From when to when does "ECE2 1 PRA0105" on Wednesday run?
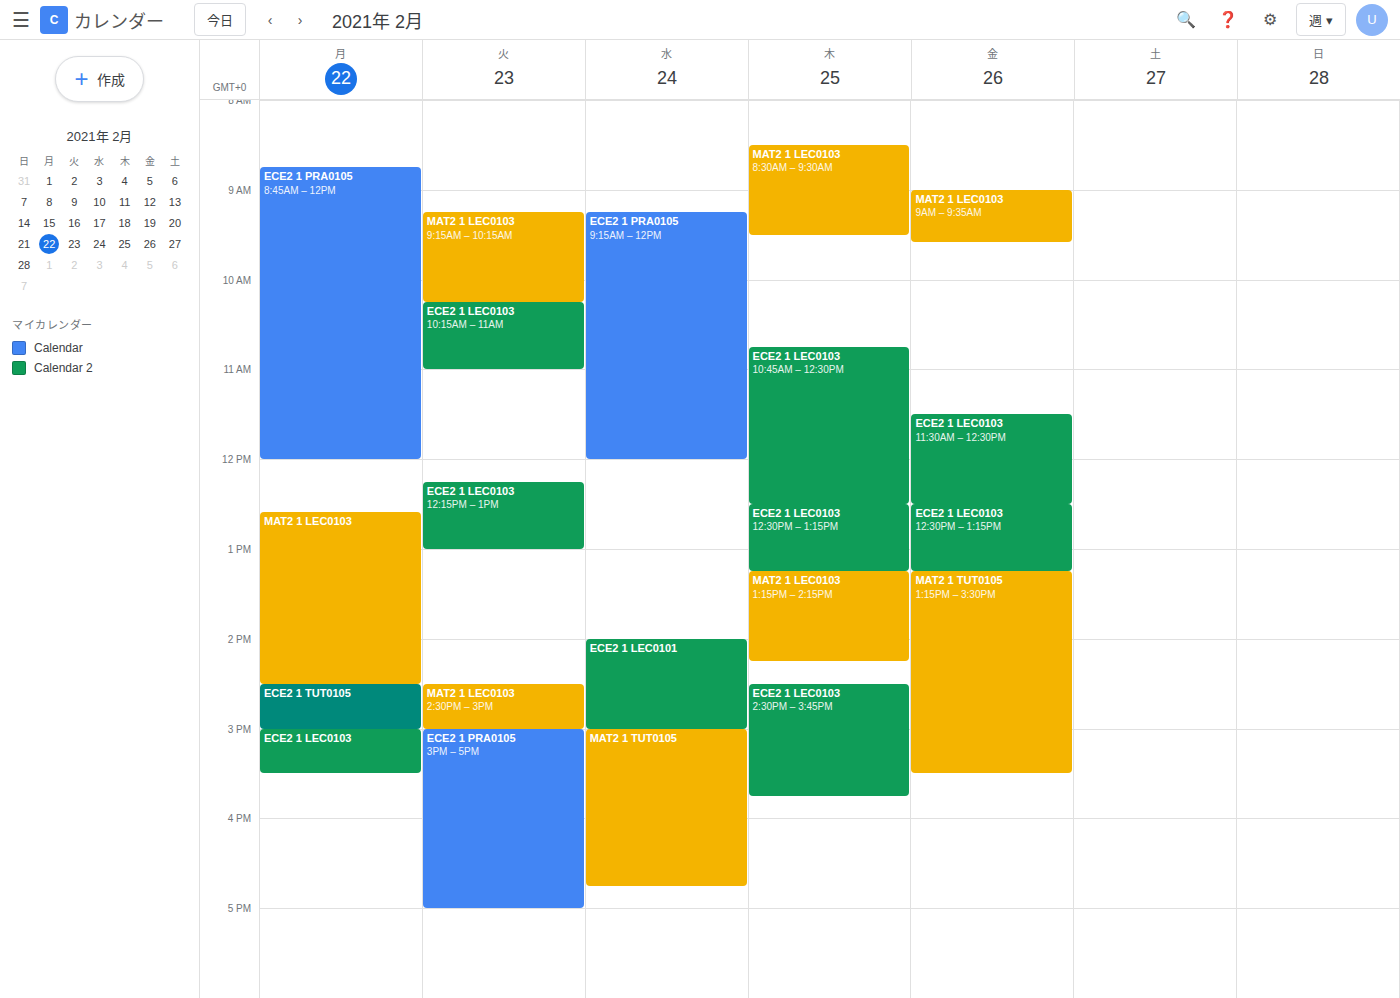
9:15 AM to 12:00 PM